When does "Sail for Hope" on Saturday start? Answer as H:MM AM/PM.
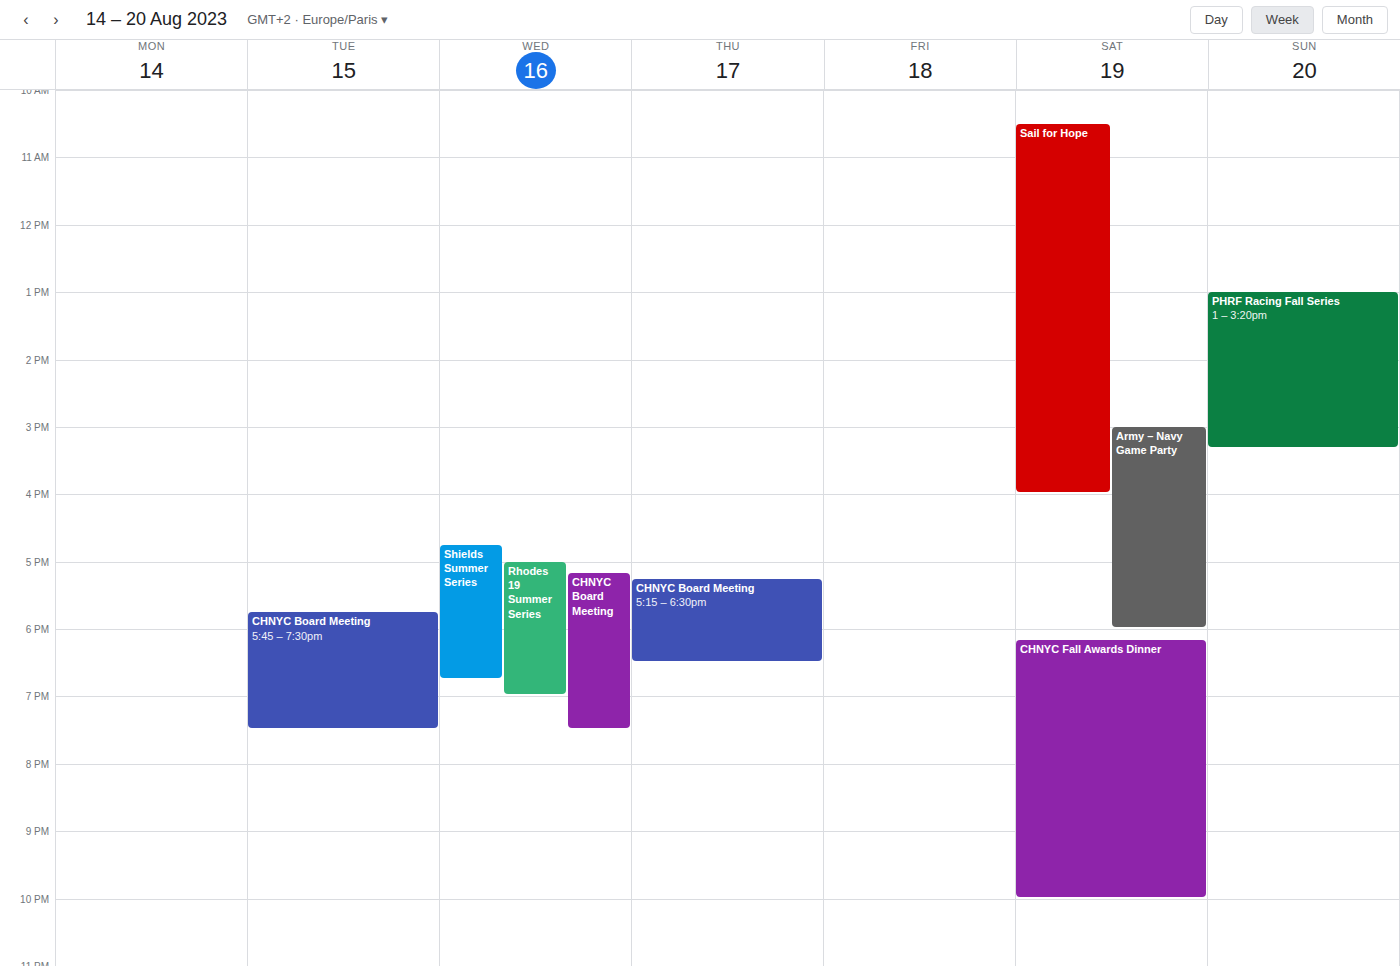
10:30 AM